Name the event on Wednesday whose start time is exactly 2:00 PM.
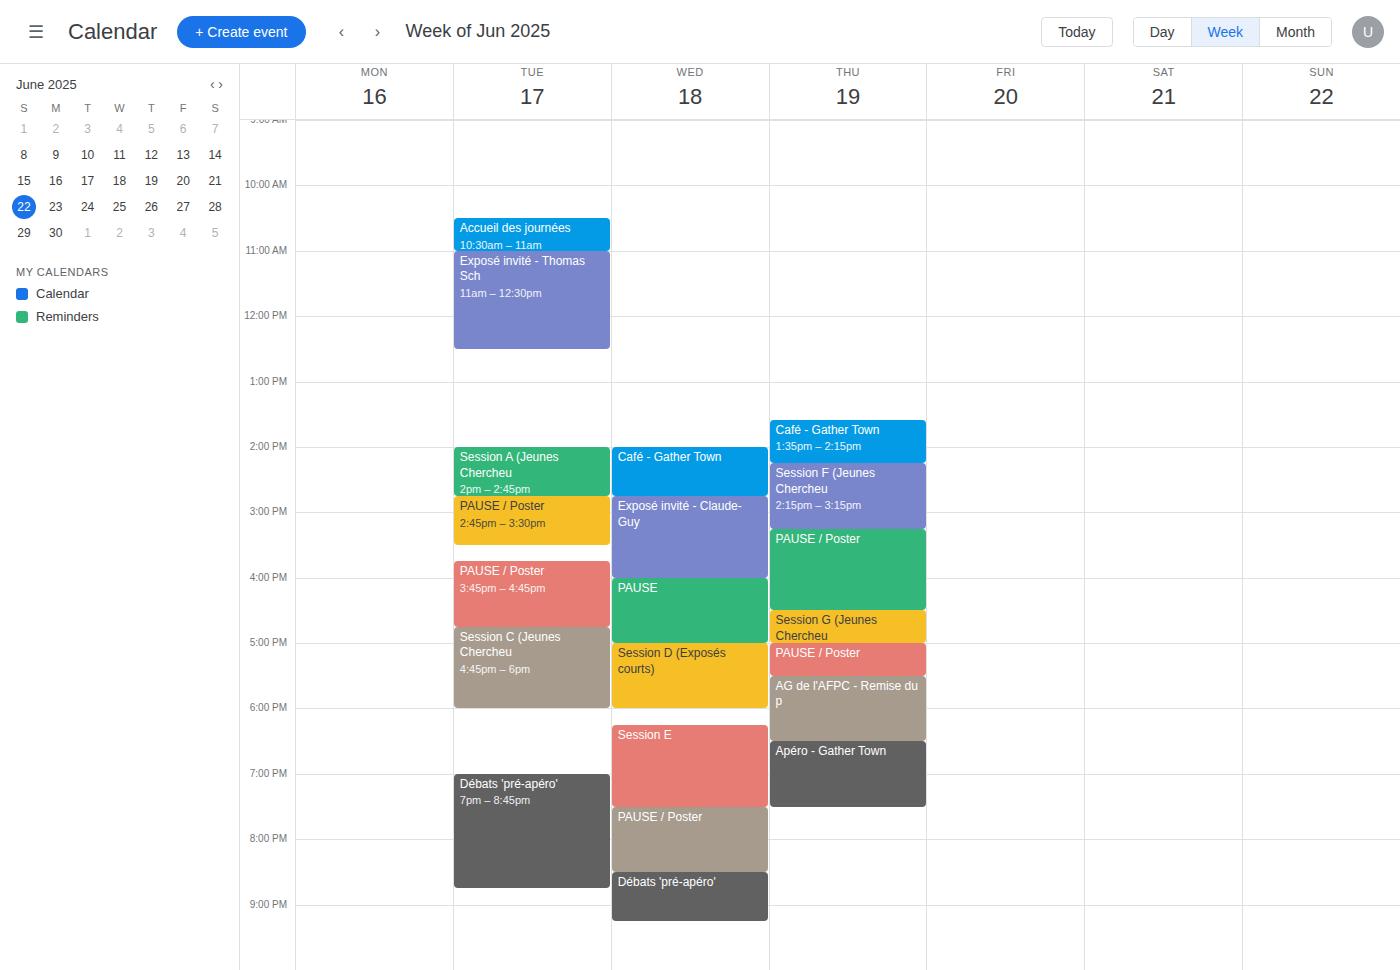
"Café - Gather Town"